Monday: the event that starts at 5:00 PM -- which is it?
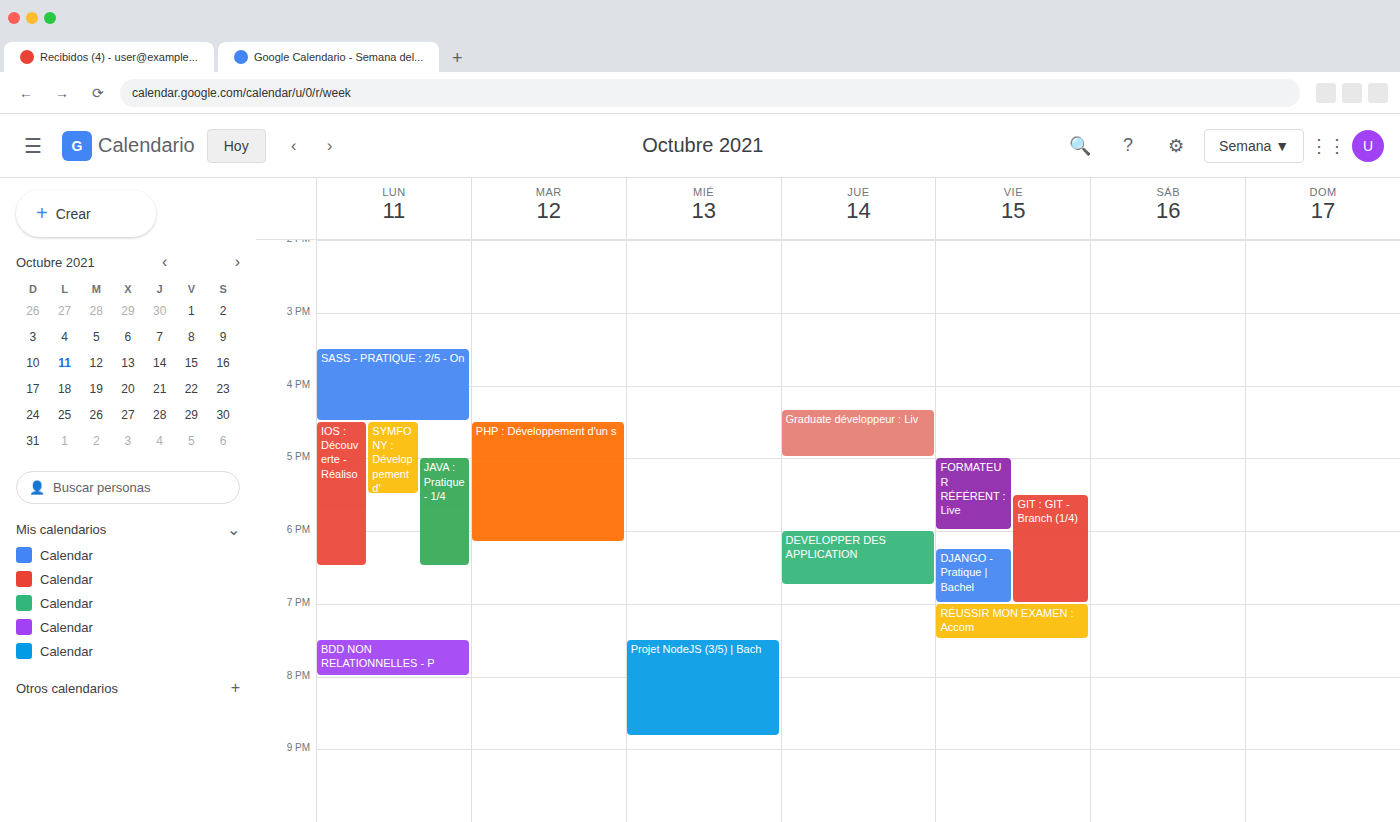
"JAVA : Pratique - 1/4"